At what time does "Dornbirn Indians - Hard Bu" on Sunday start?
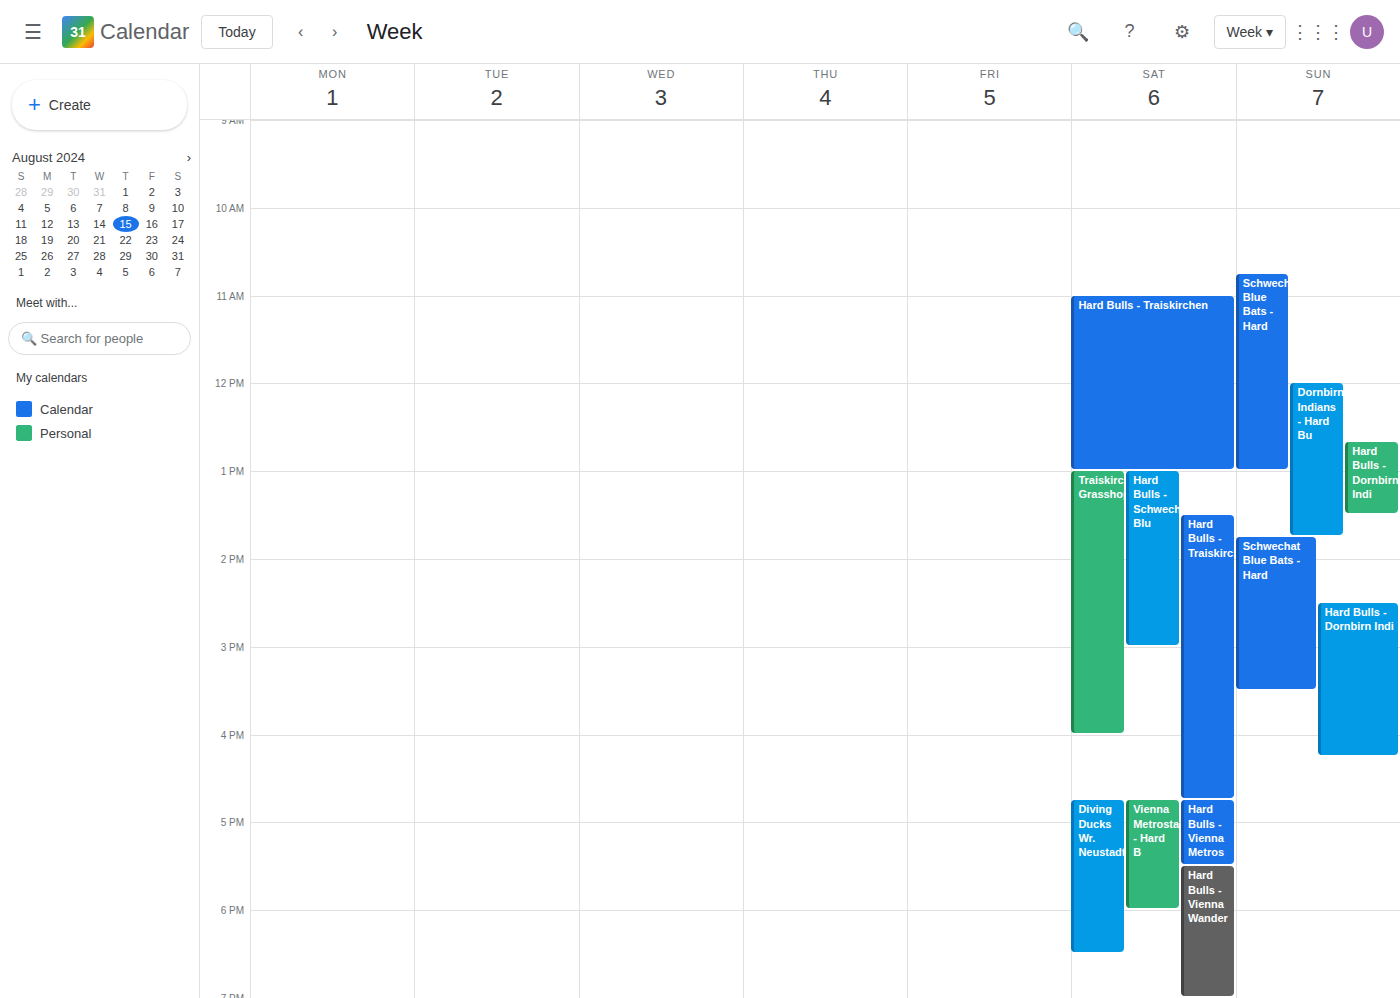
12:00 PM